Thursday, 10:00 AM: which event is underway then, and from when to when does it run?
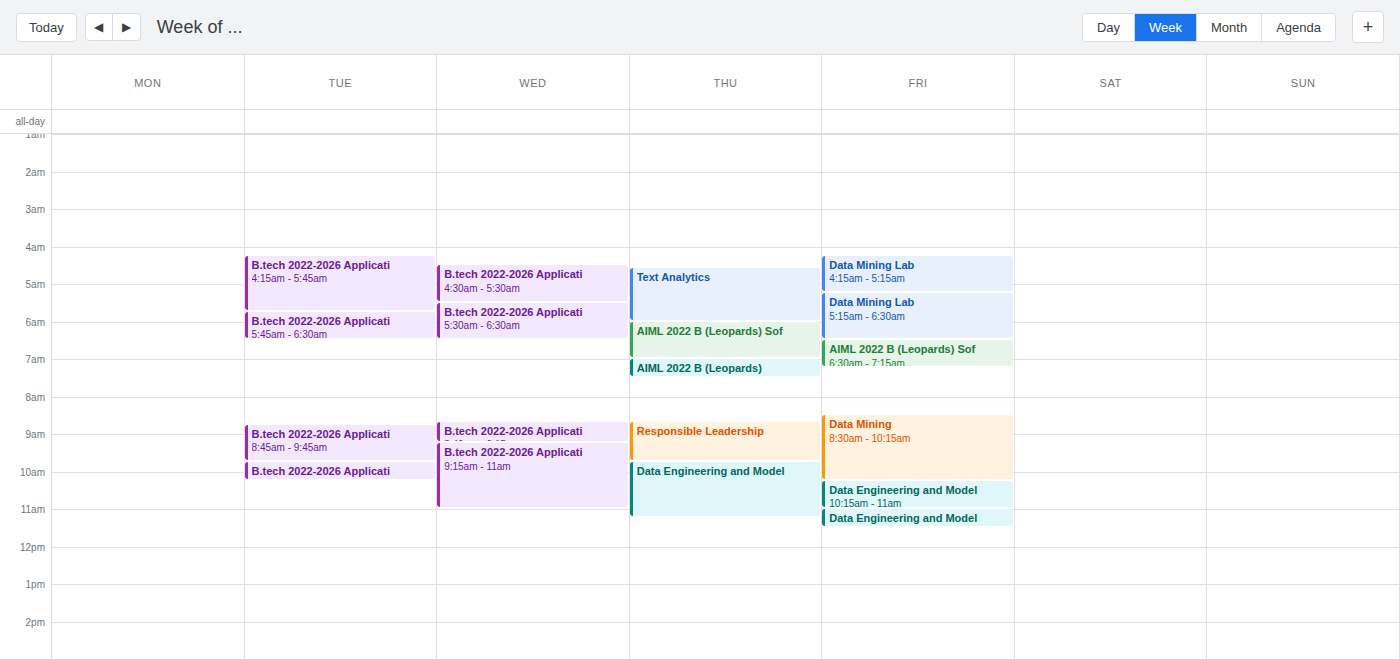
"Data Engineering and Model", 9:45 AM to 11:15 AM